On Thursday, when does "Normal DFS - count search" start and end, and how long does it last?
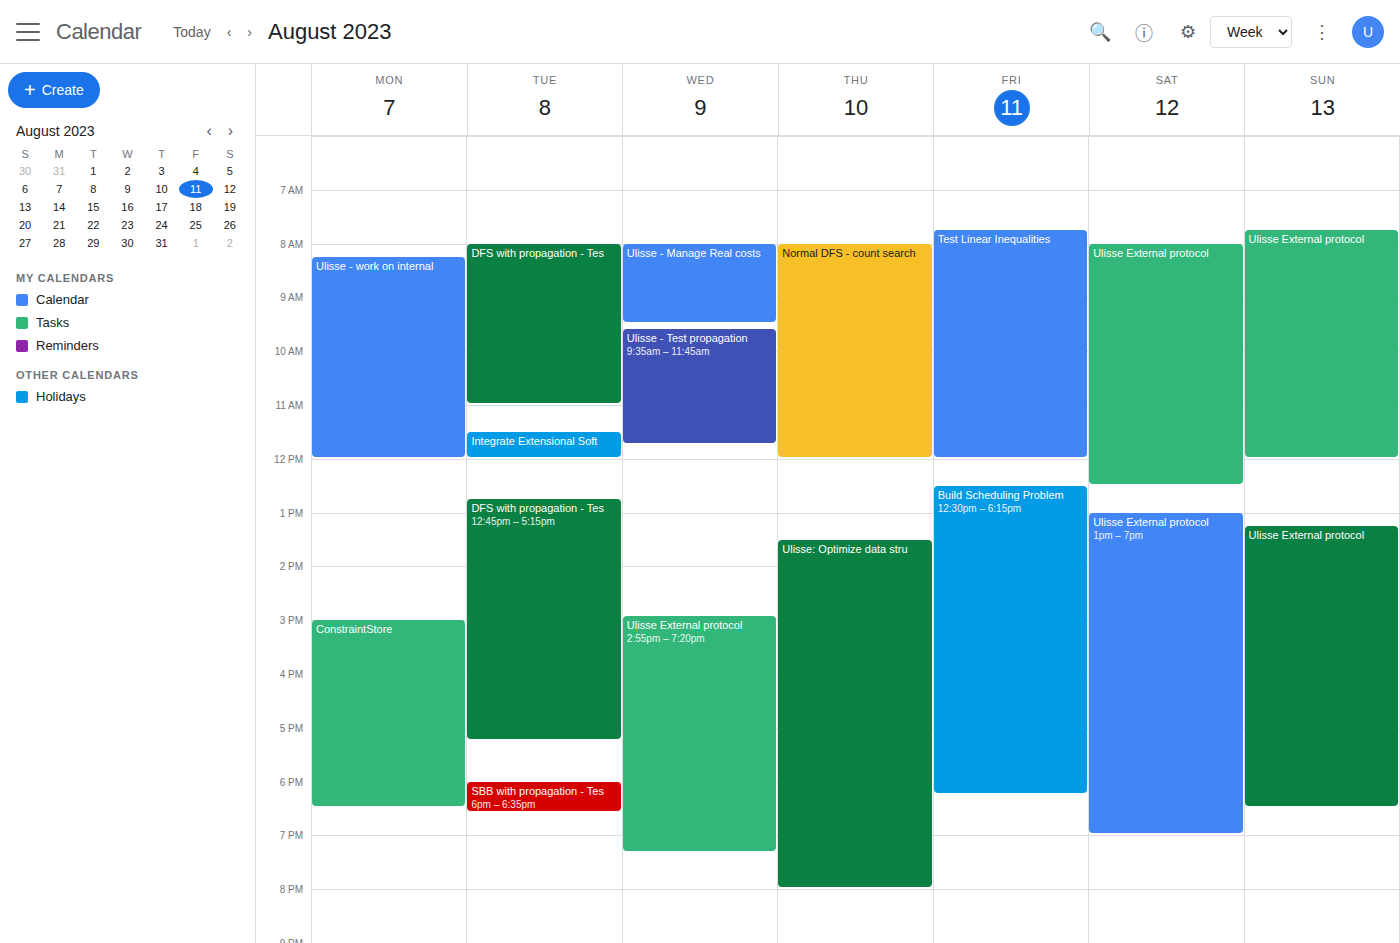
8:00 AM to 12:00 PM, 4 hours